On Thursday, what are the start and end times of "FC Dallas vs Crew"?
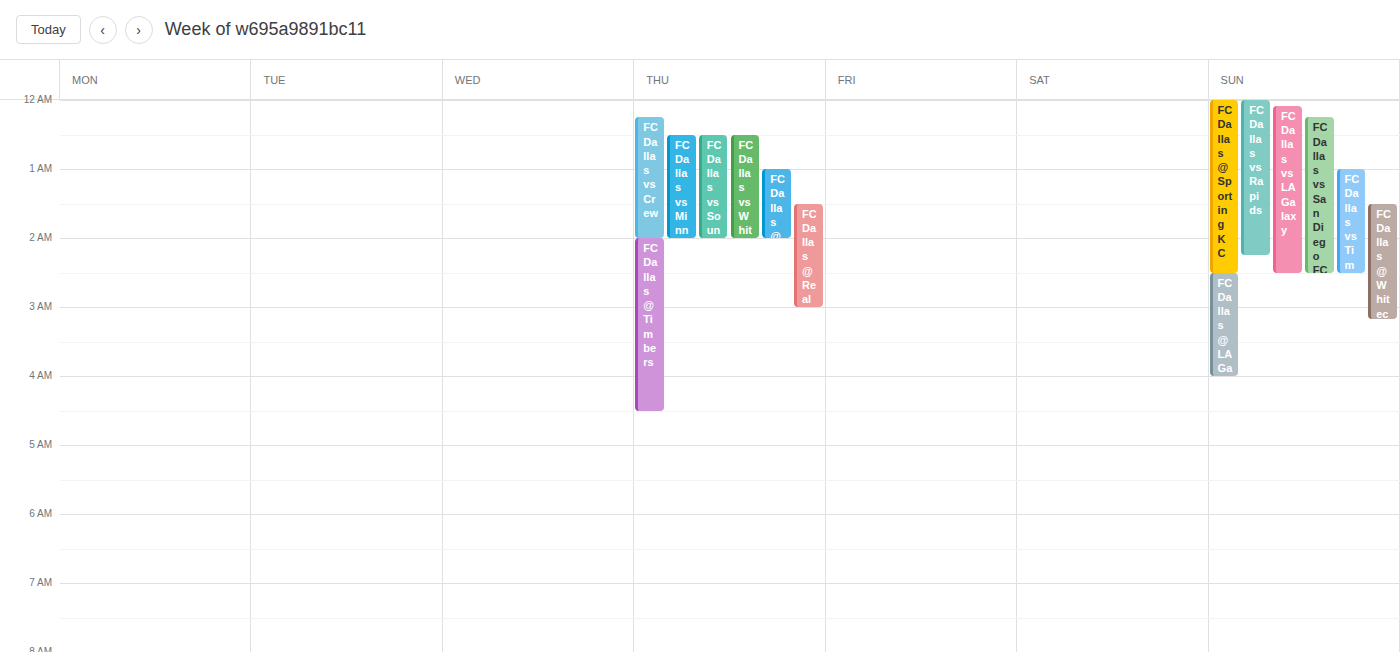
12:15 AM to 2:00 AM